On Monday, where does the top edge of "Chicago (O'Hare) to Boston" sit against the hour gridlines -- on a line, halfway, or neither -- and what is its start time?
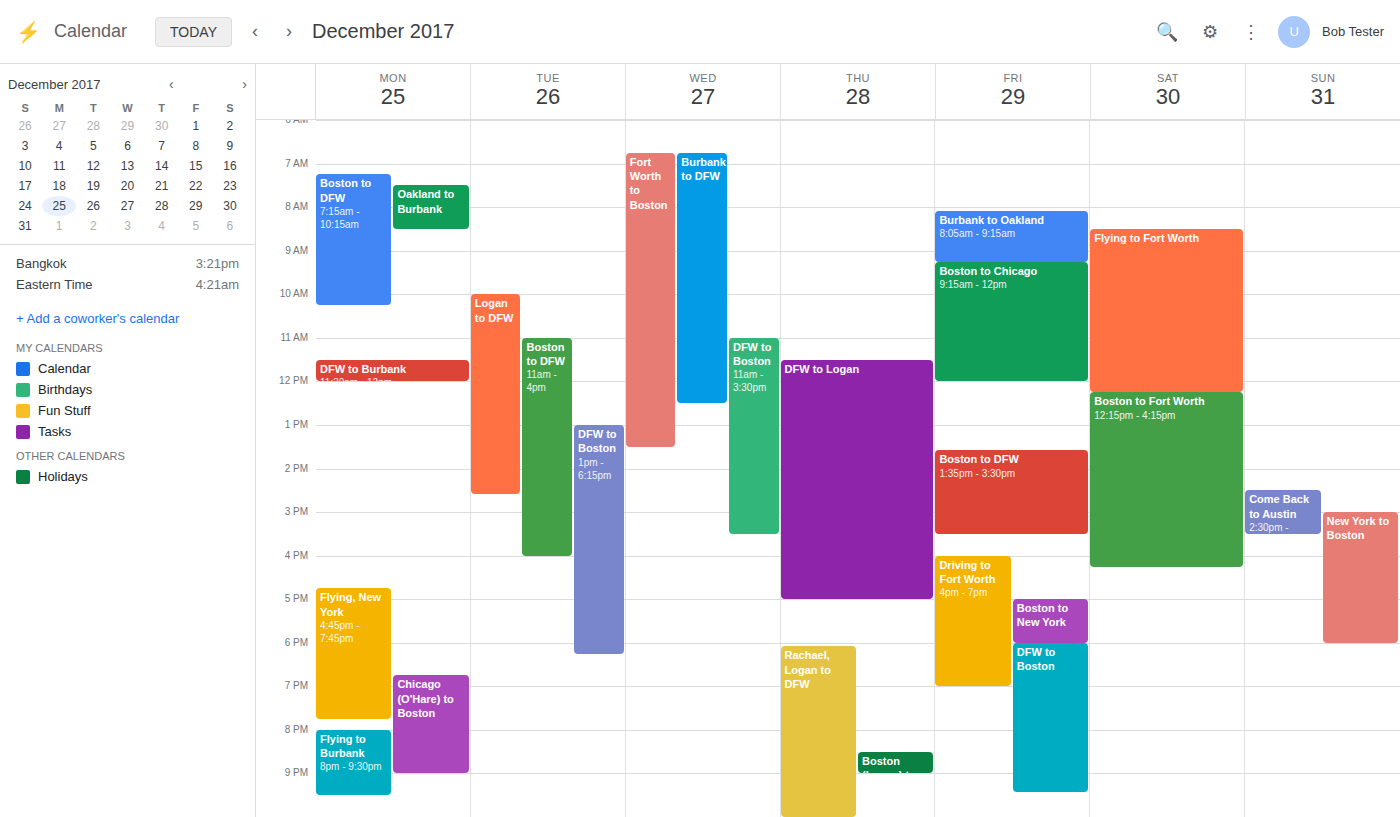
6:45 PM -- neither: three quarters of the way from the 6 PM line to the 7 PM line.